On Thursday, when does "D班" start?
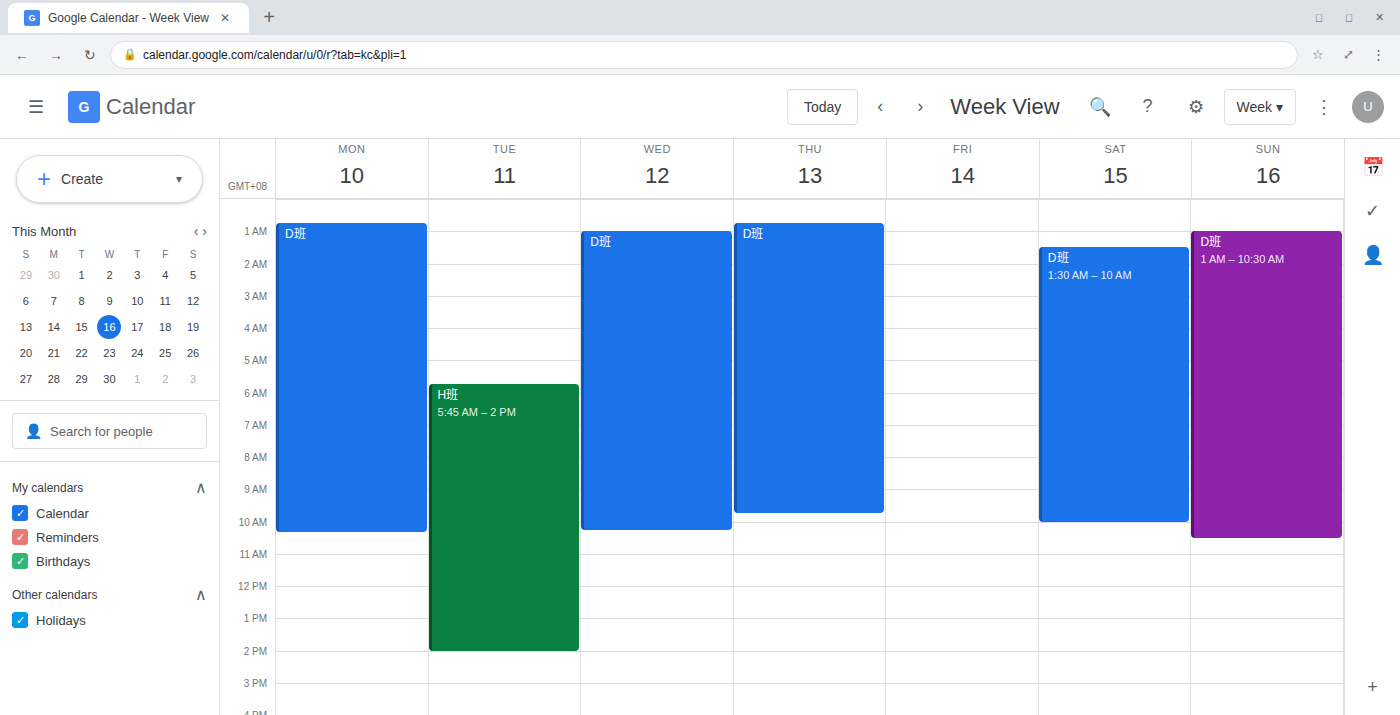
00:45